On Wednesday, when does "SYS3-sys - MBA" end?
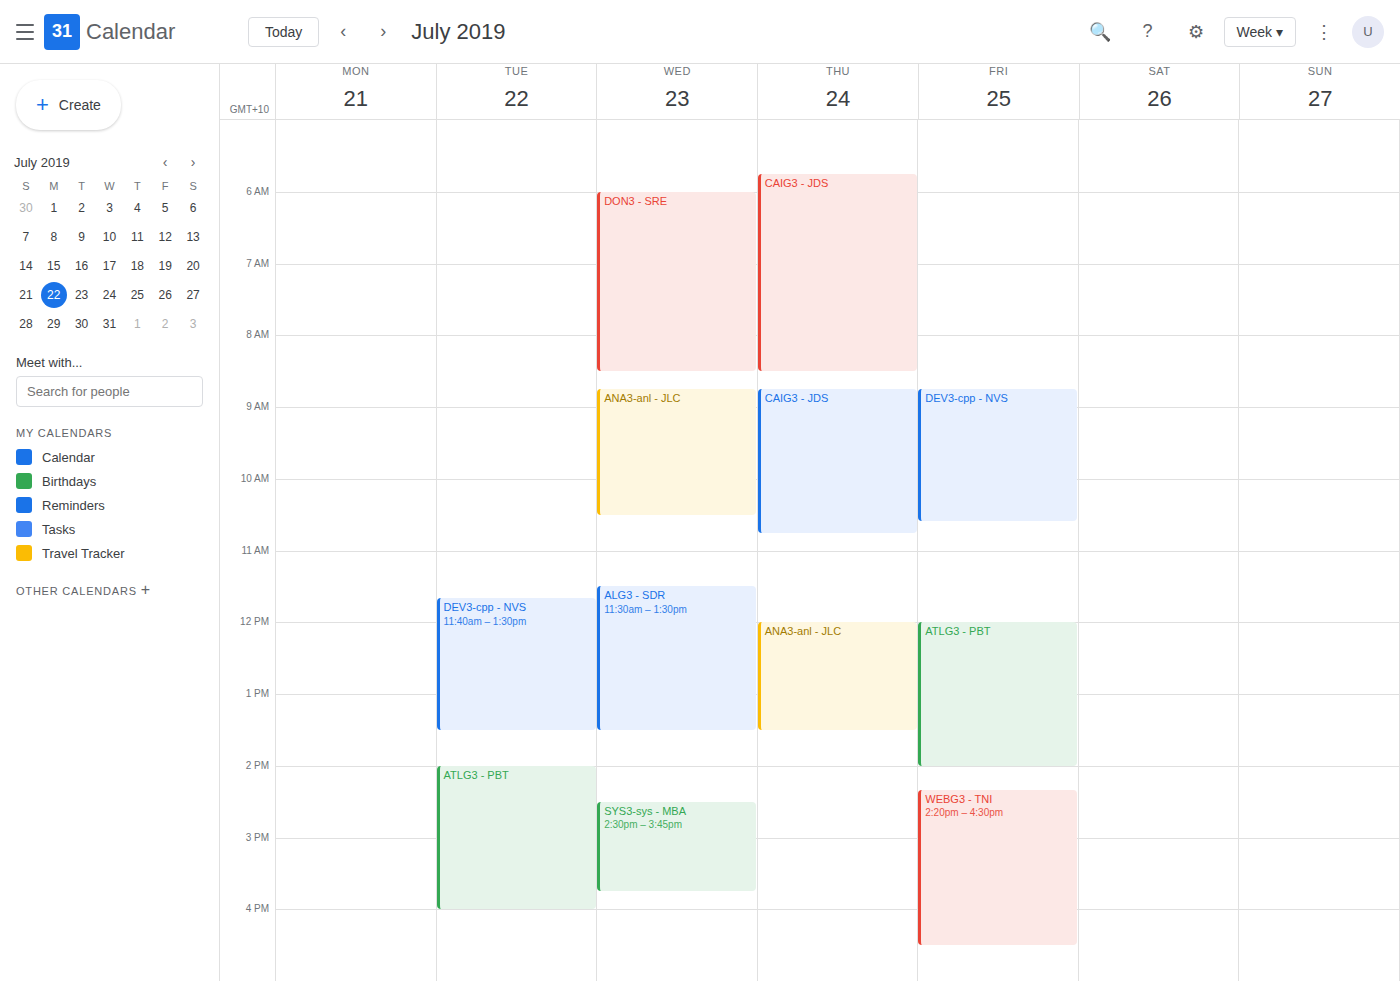
3:45 PM